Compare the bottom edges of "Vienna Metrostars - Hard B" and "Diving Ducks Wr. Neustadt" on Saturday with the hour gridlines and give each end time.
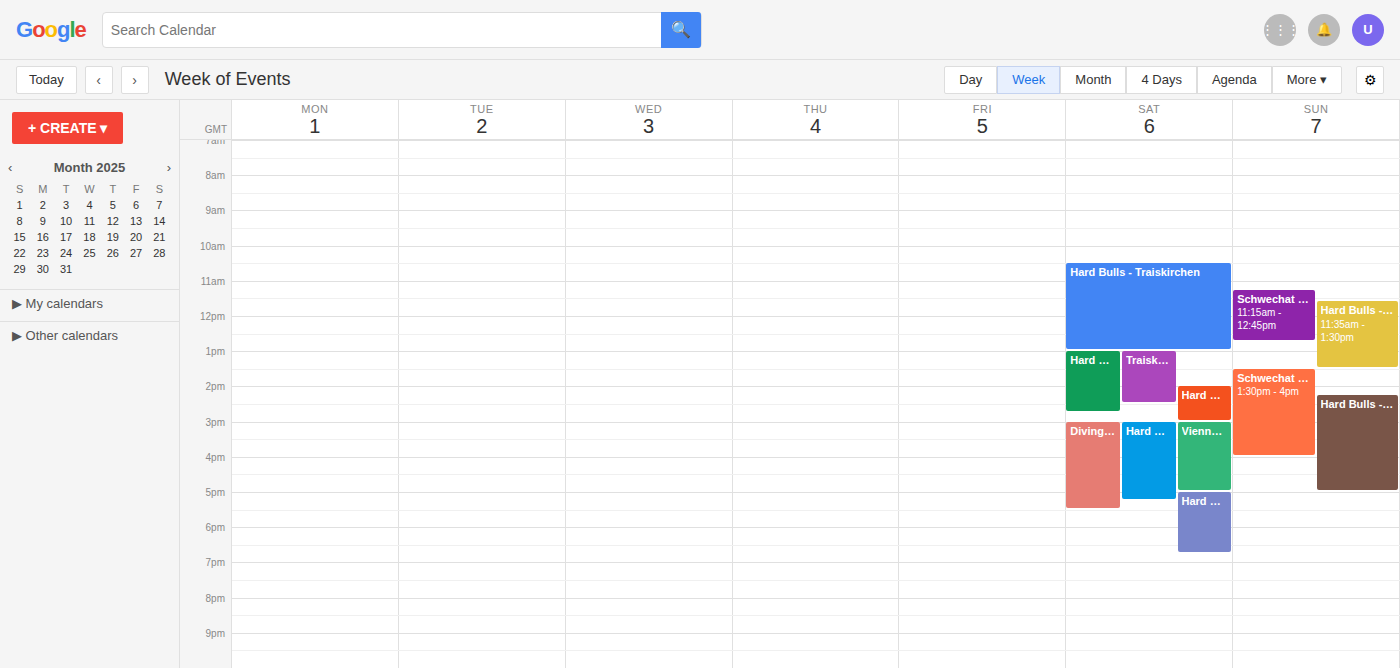
"Vienna Metrostars - Hard B": 17:00, exactly on the 17:00 line. "Diving Ducks Wr. Neustadt": 17:30, halfway between the 17:00 and 18:00 lines.